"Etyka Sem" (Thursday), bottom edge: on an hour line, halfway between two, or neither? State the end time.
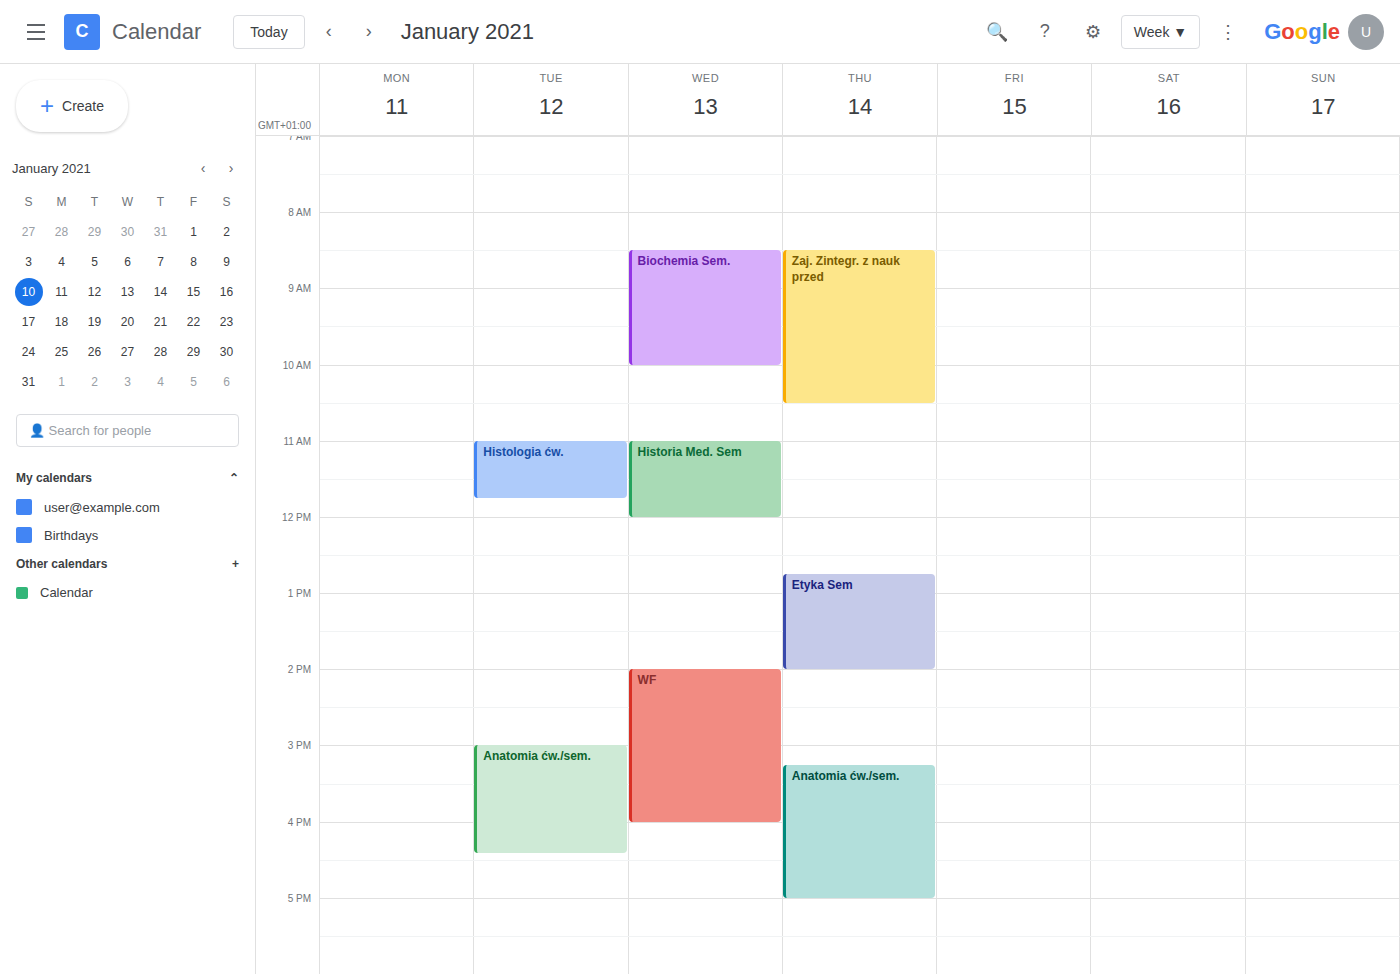
14:00 -- exactly on the 14:00 line.